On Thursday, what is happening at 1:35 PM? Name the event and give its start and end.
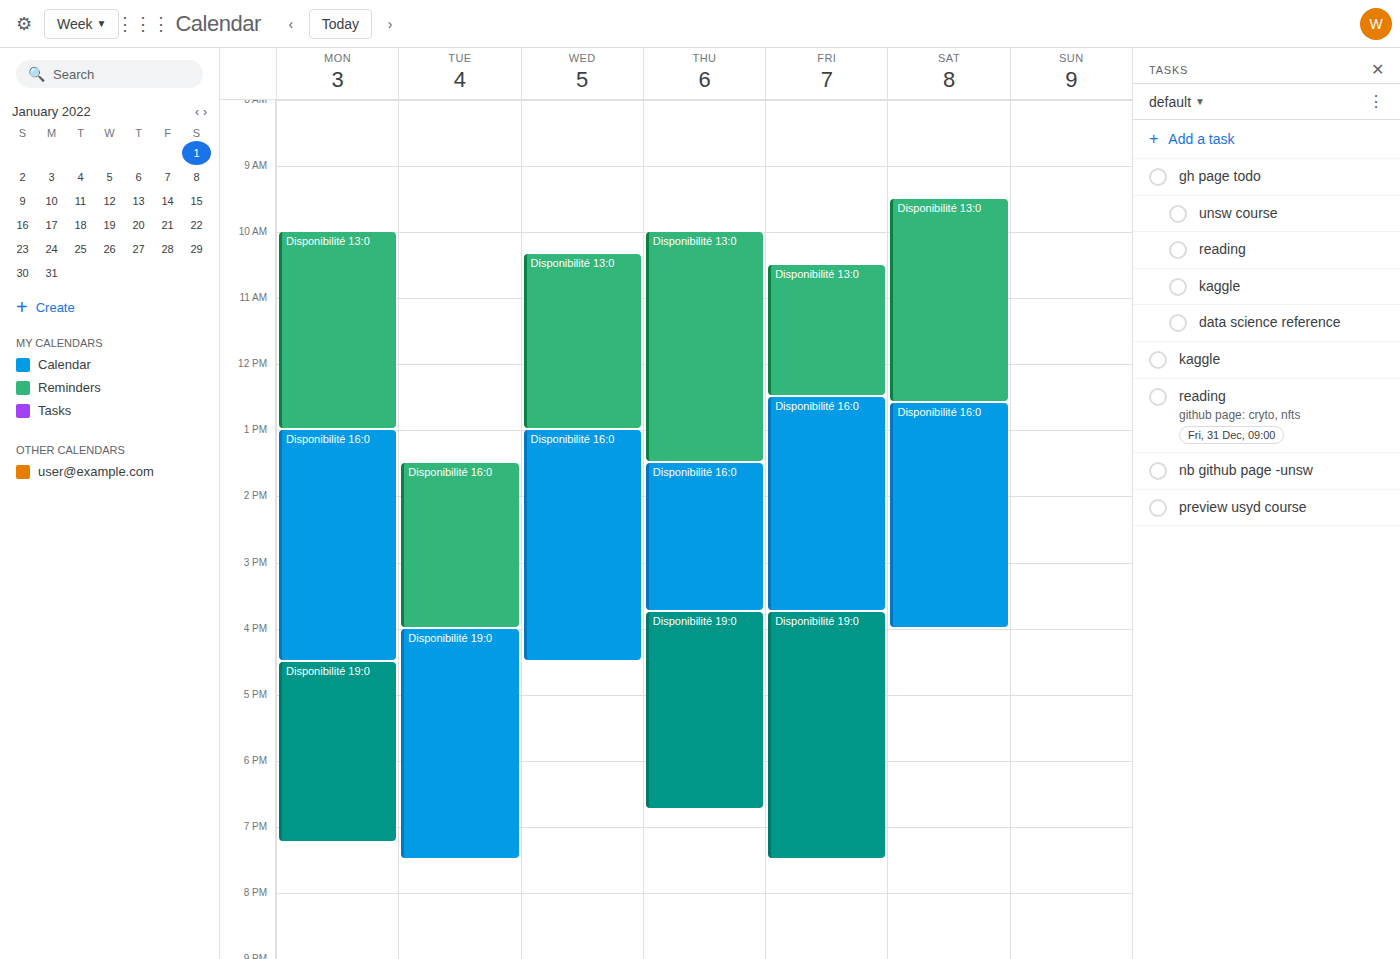
"Disponibilité 16:0", 1:30 PM to 3:45 PM